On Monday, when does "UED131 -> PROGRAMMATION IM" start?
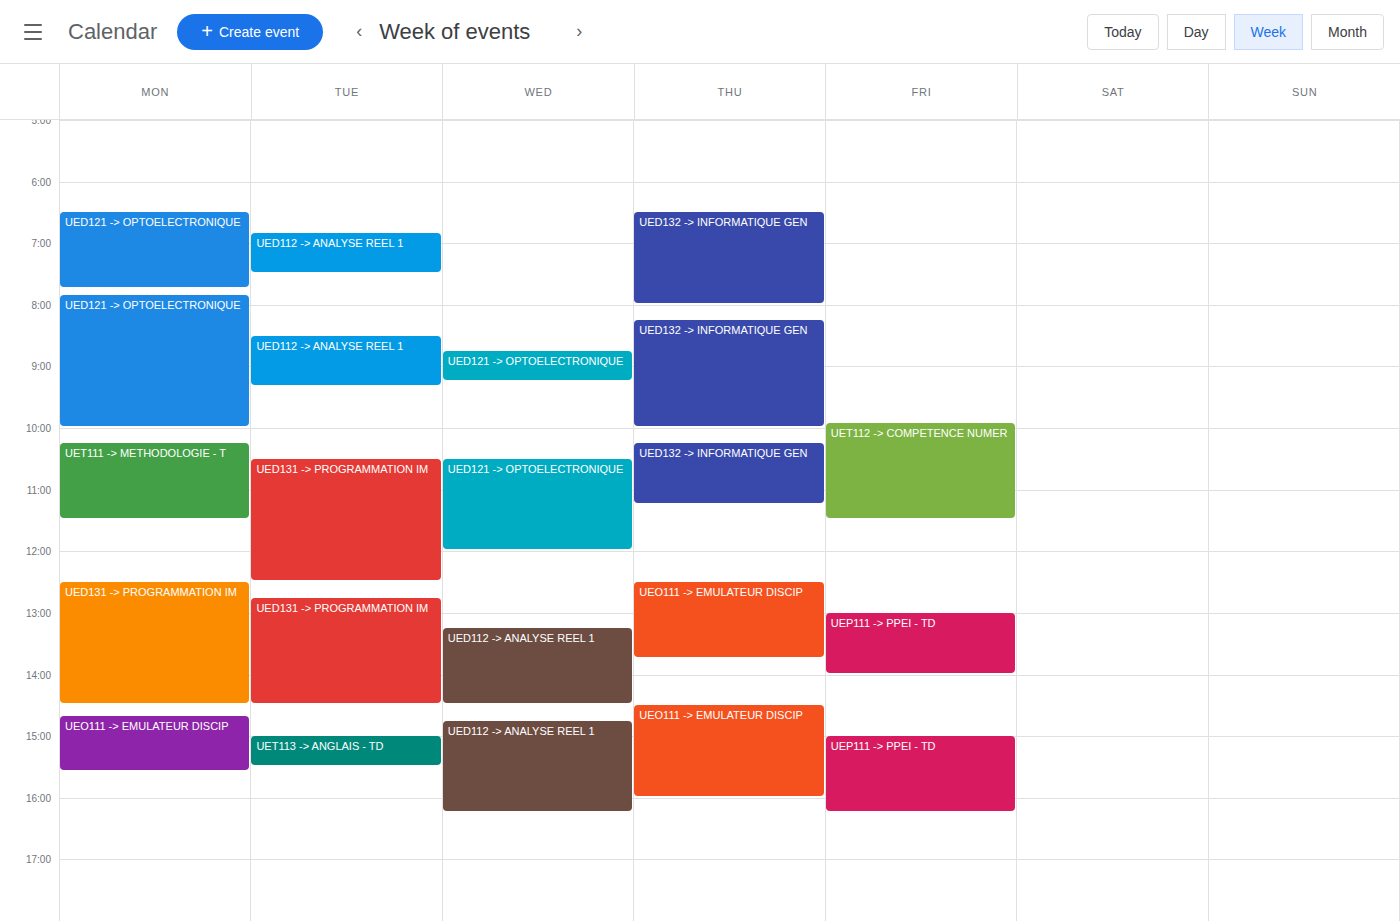
12:30 PM